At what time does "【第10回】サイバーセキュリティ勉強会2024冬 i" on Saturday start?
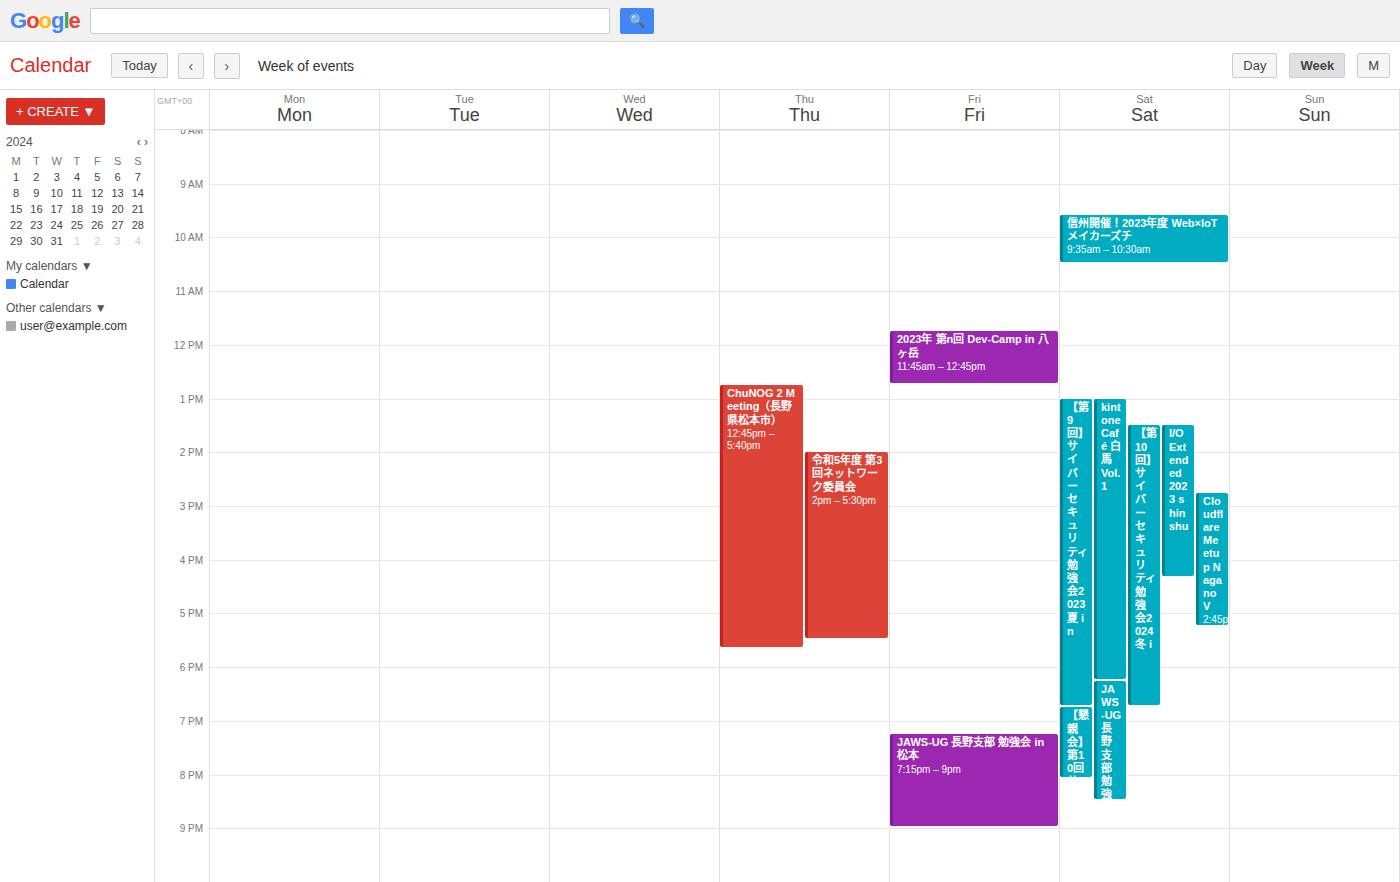
1:30 PM